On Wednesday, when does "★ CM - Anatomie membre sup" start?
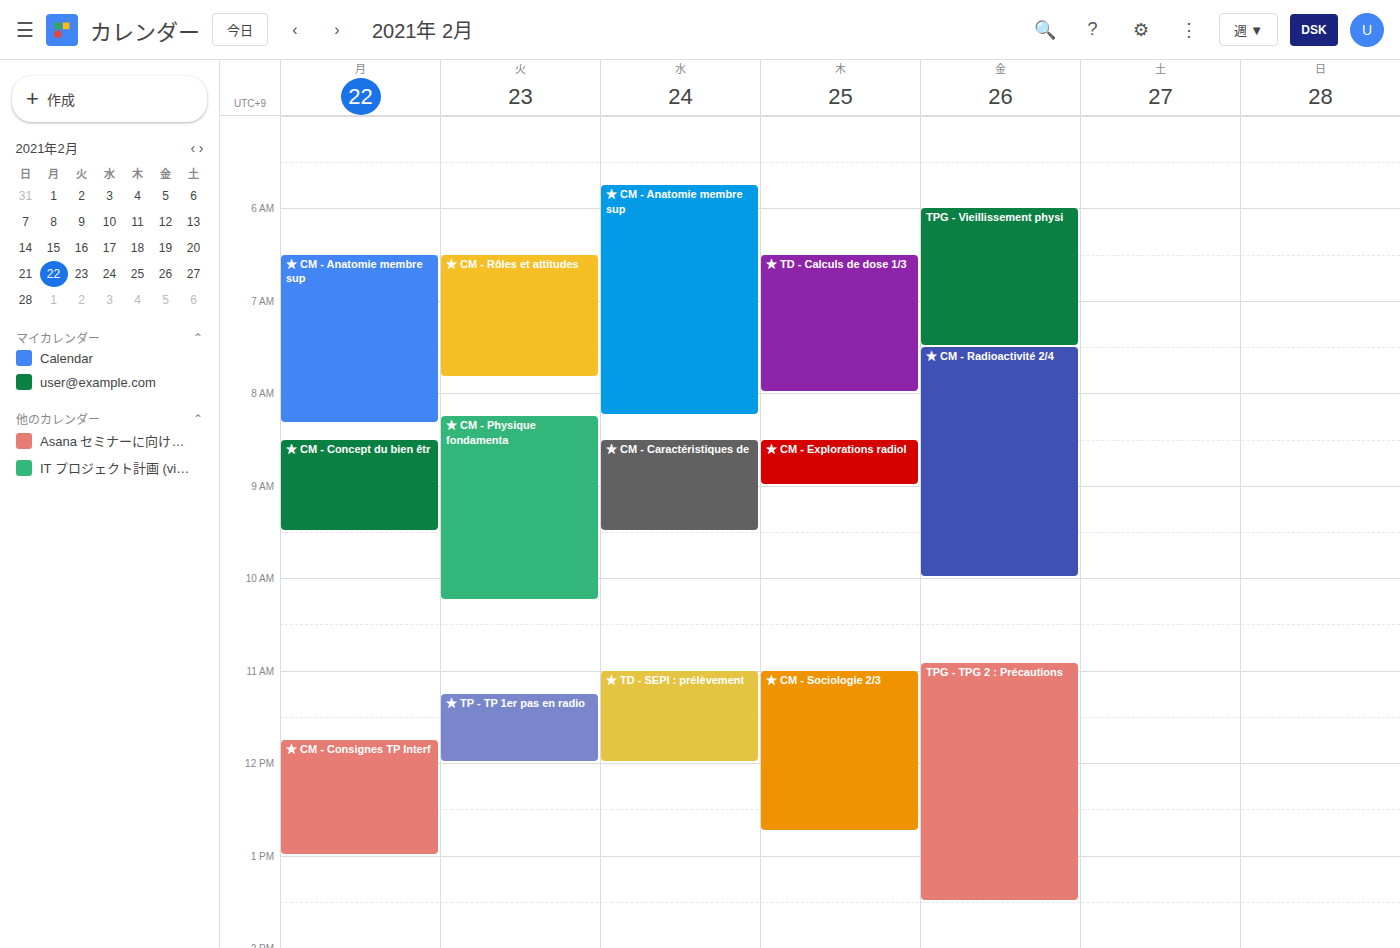
5:45 AM